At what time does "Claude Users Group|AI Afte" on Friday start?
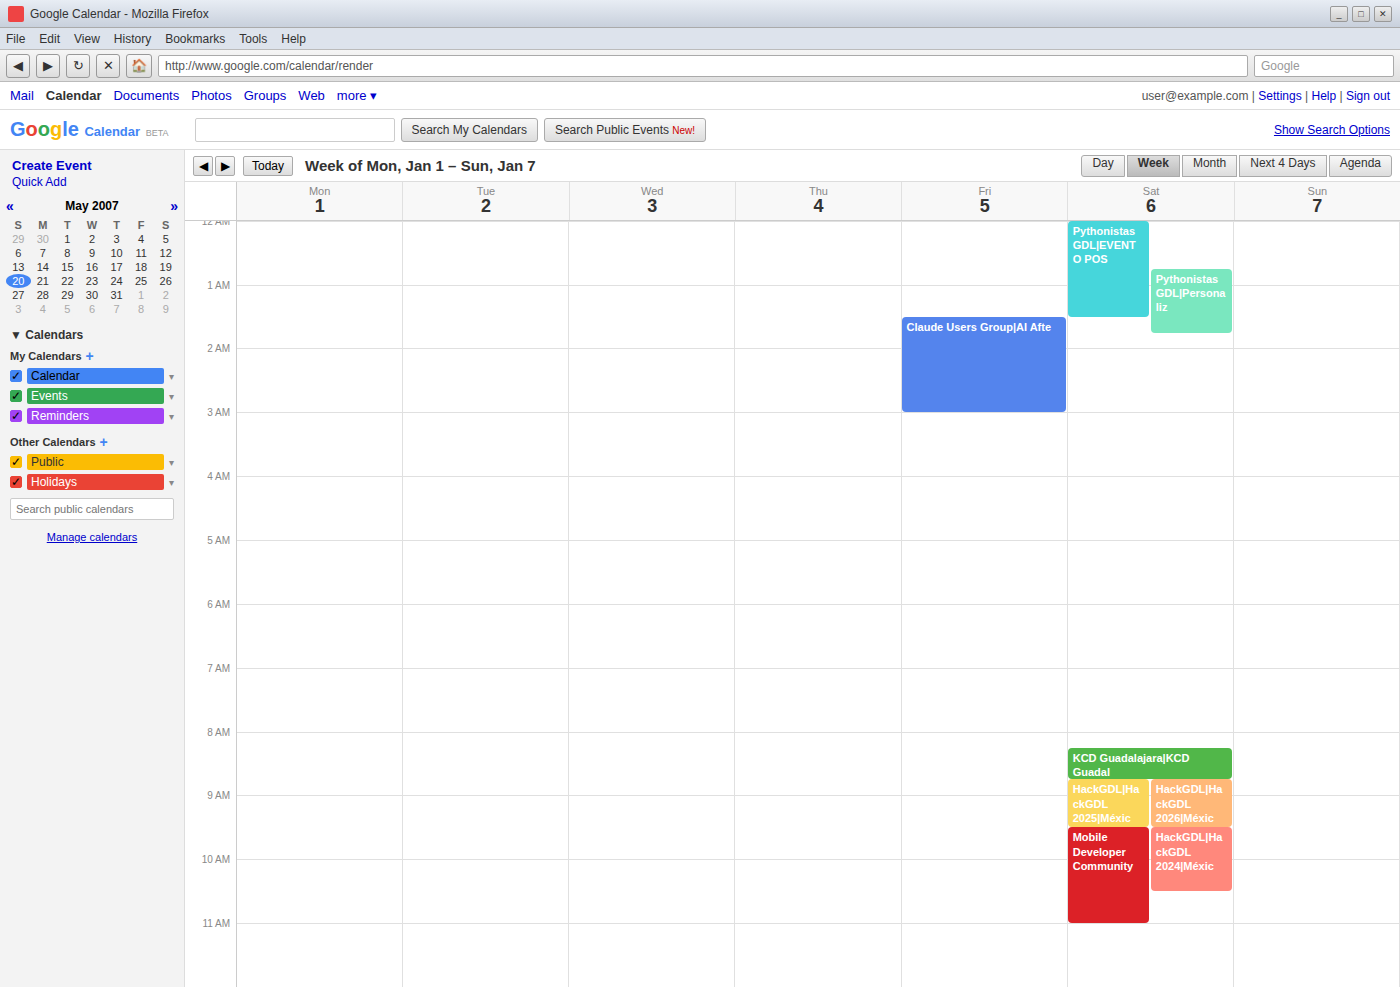
1:30 AM